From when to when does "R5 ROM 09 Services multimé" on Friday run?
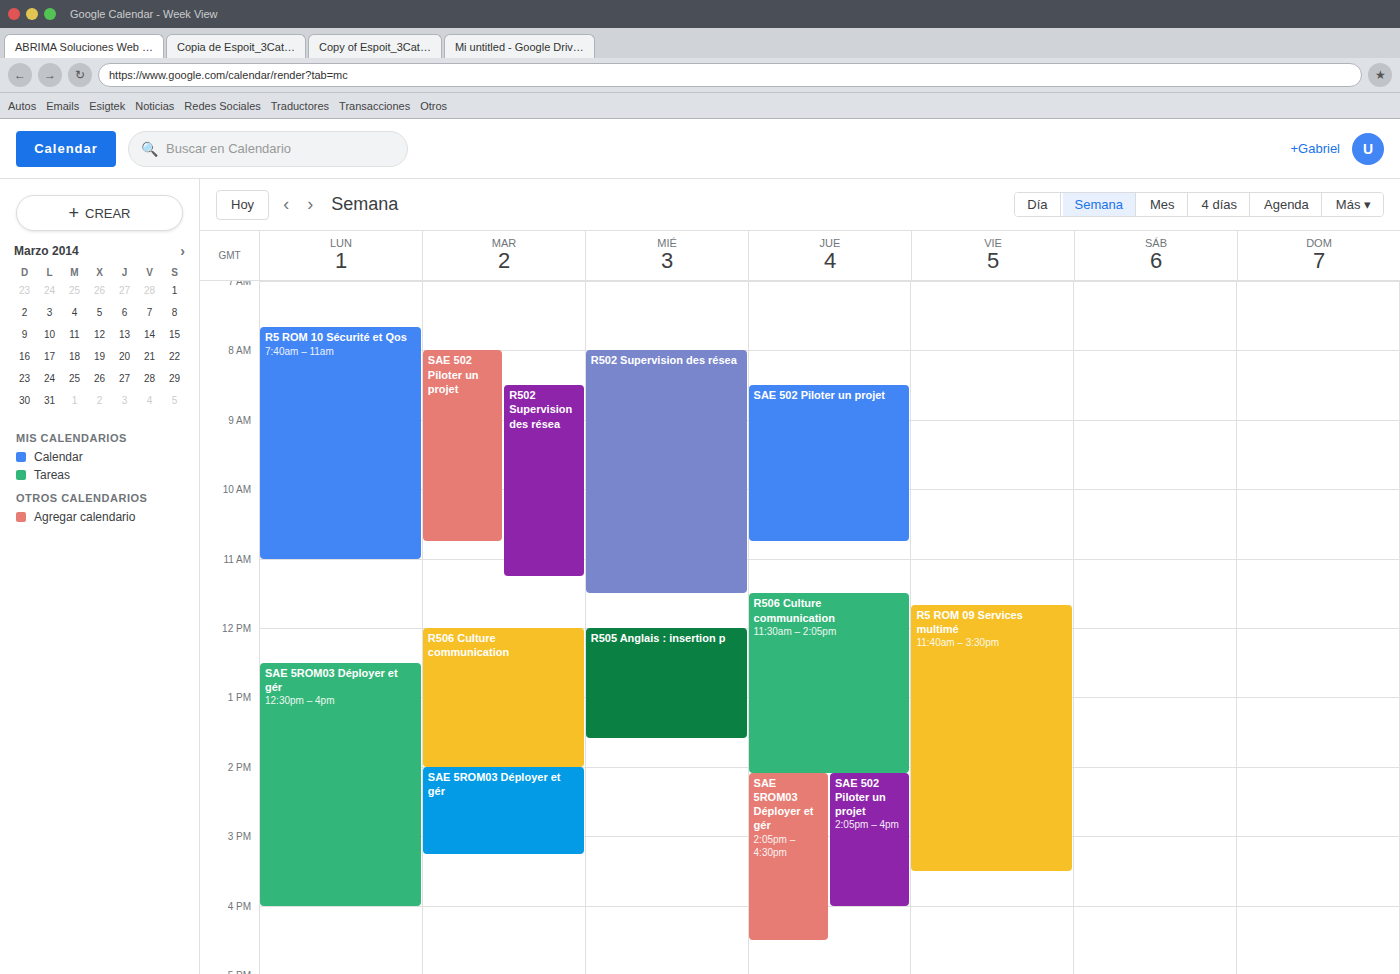
11:40 to 15:30